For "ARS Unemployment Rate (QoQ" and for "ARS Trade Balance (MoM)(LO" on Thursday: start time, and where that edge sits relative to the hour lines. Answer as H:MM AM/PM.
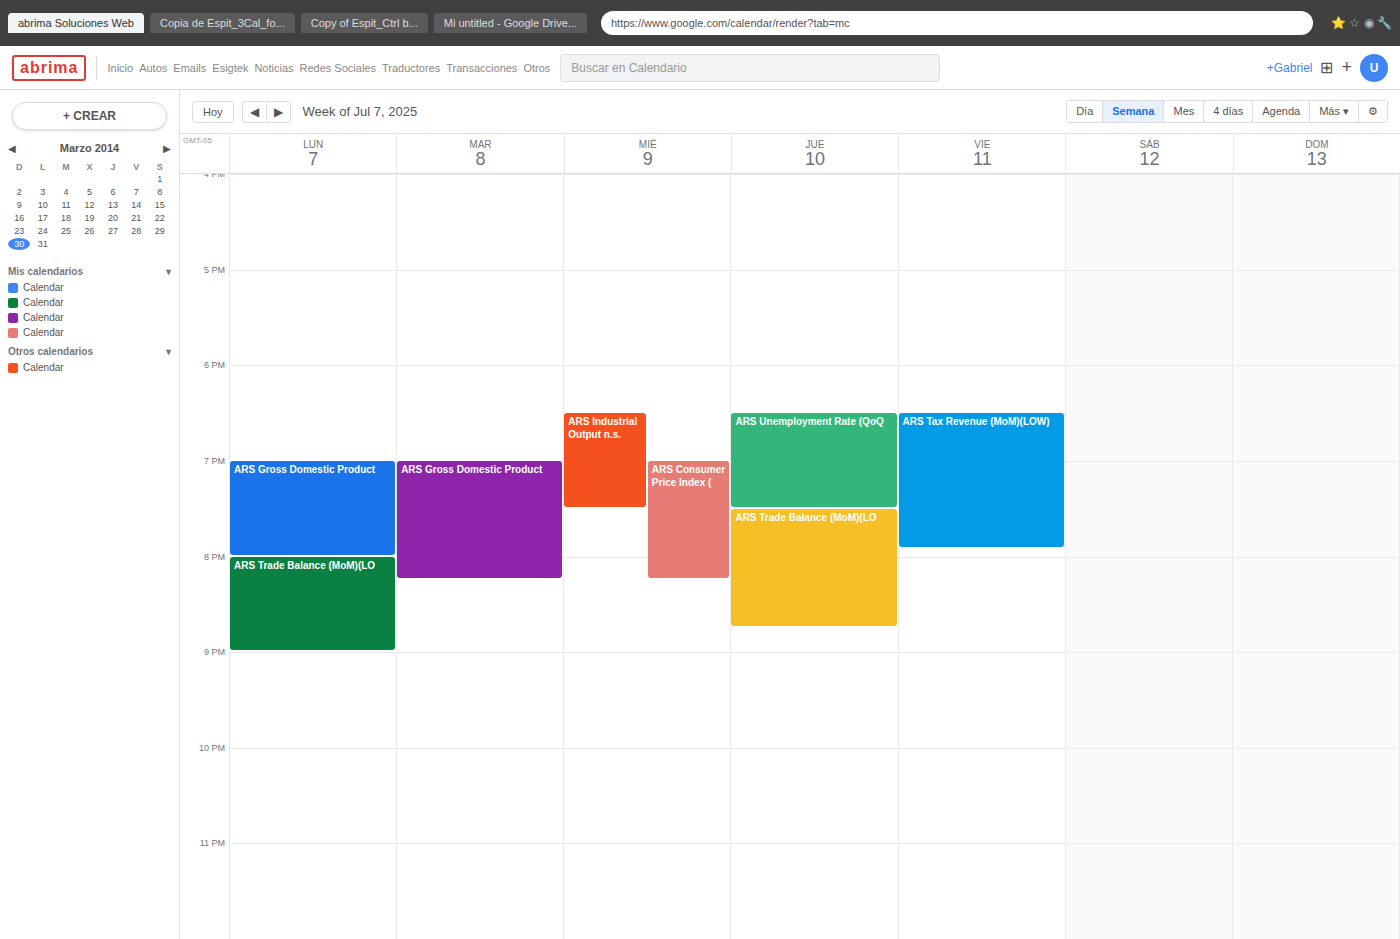
"ARS Unemployment Rate (QoQ": 6:30 PM, halfway between the 6 PM and 7 PM lines. "ARS Trade Balance (MoM)(LO": 7:30 PM, halfway between the 7 PM and 8 PM lines.